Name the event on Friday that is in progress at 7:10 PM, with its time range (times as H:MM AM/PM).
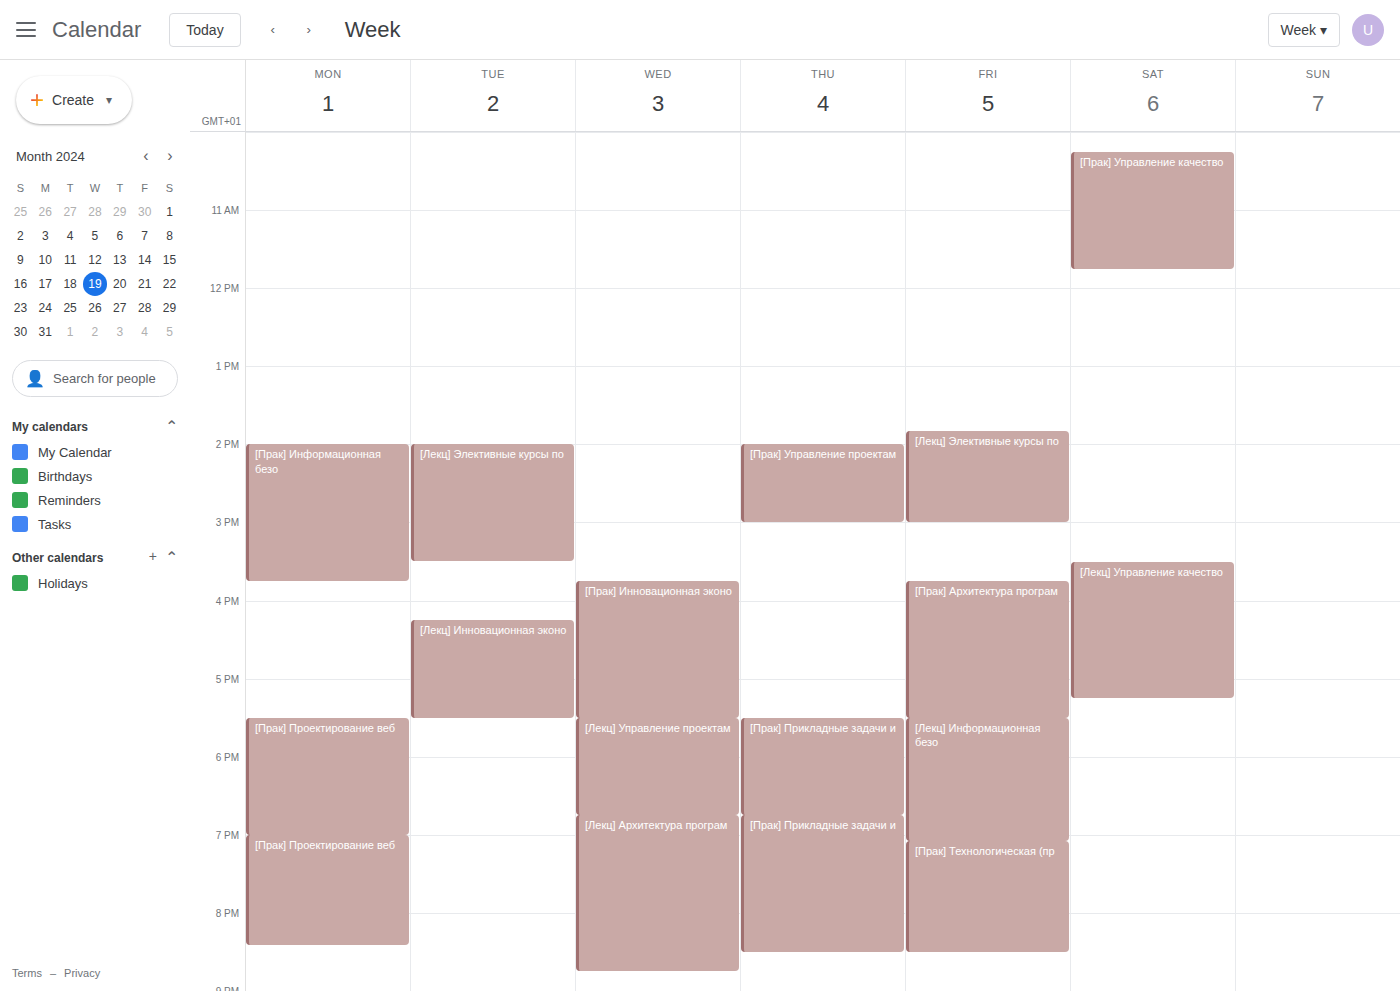
"[Прак] Технологическая (пр", 7:05 PM to 8:30 PM